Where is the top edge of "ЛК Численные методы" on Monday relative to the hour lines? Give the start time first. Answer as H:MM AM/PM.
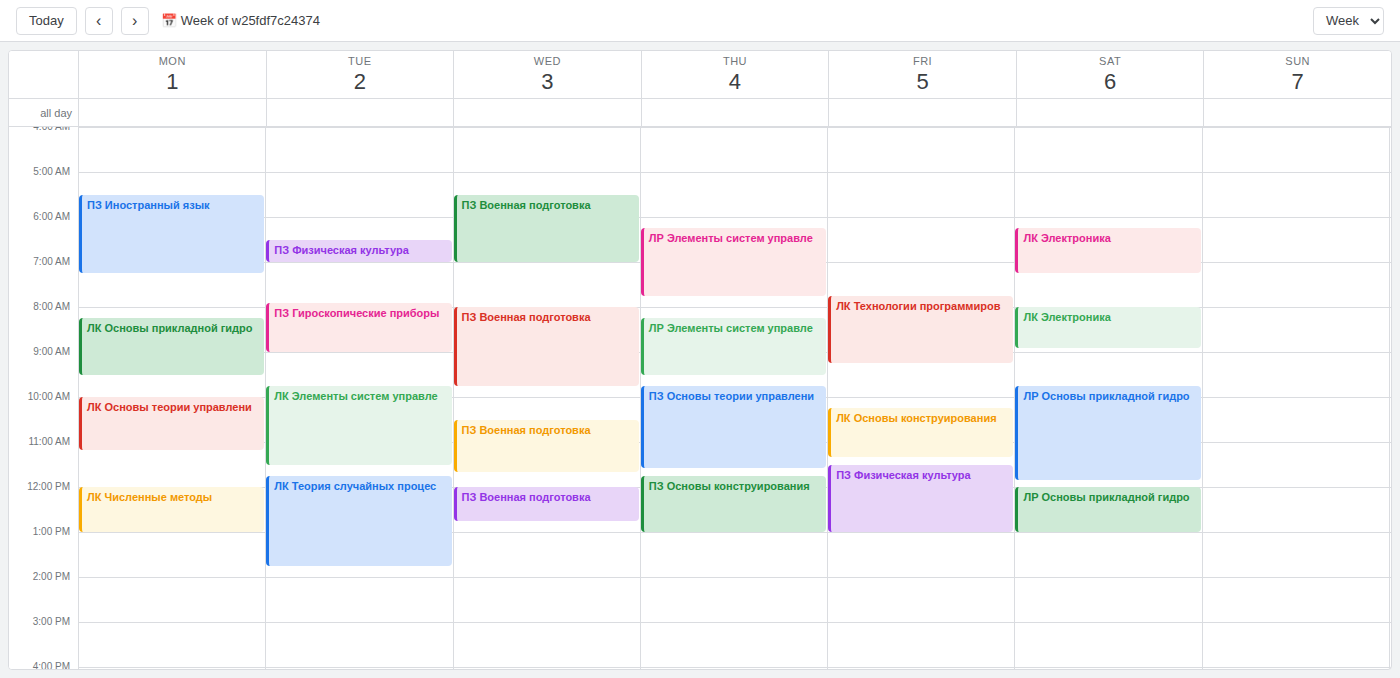
12:00 PM -- exactly on the 12 PM line.